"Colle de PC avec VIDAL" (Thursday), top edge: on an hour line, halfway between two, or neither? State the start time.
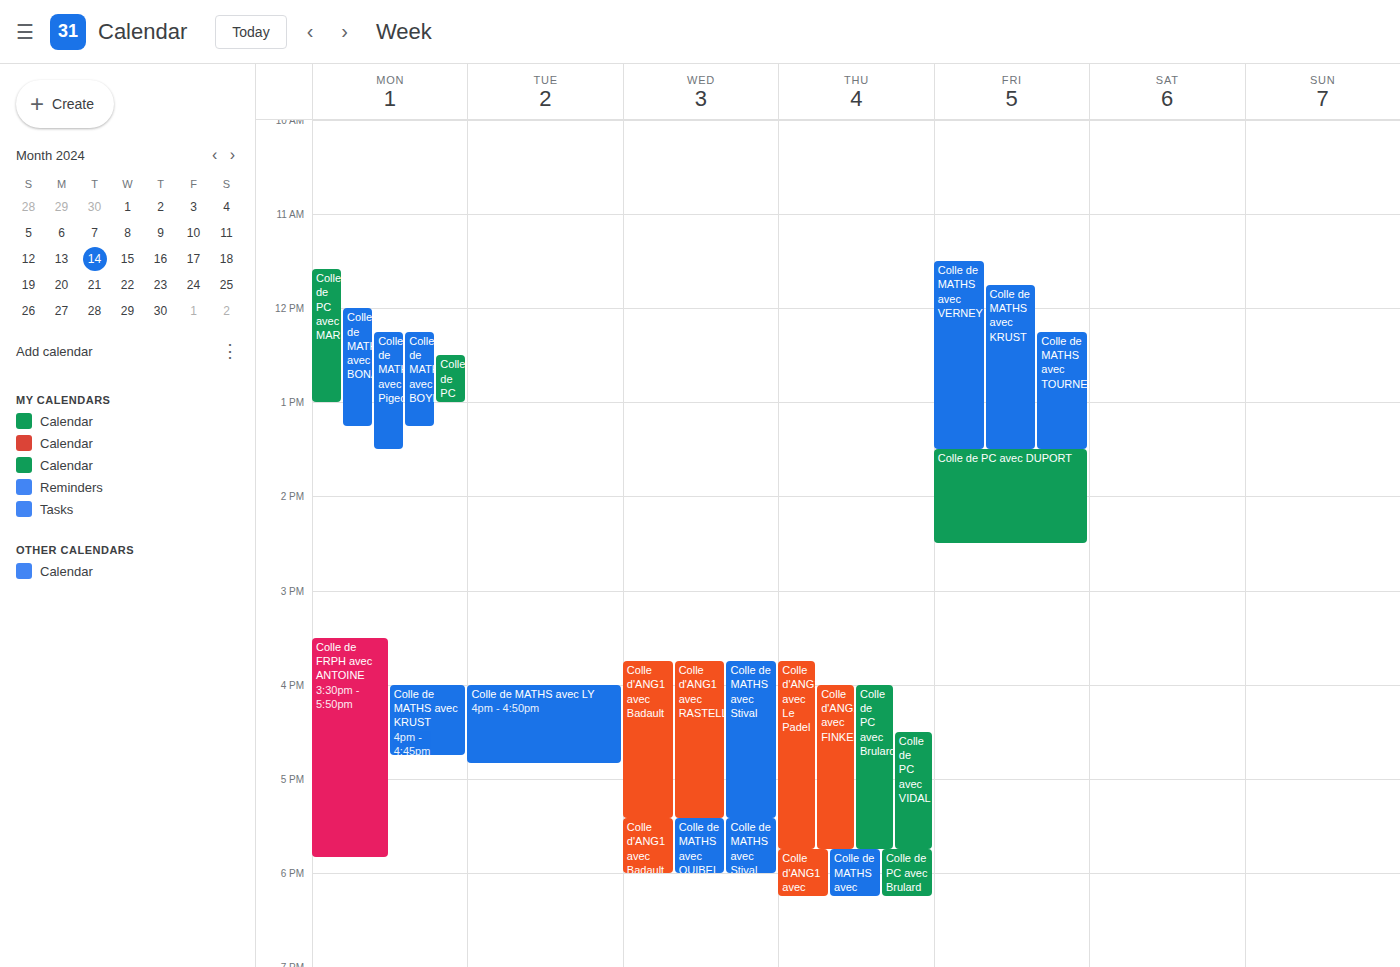
4:30 PM -- halfway between the 4 PM and 5 PM lines.